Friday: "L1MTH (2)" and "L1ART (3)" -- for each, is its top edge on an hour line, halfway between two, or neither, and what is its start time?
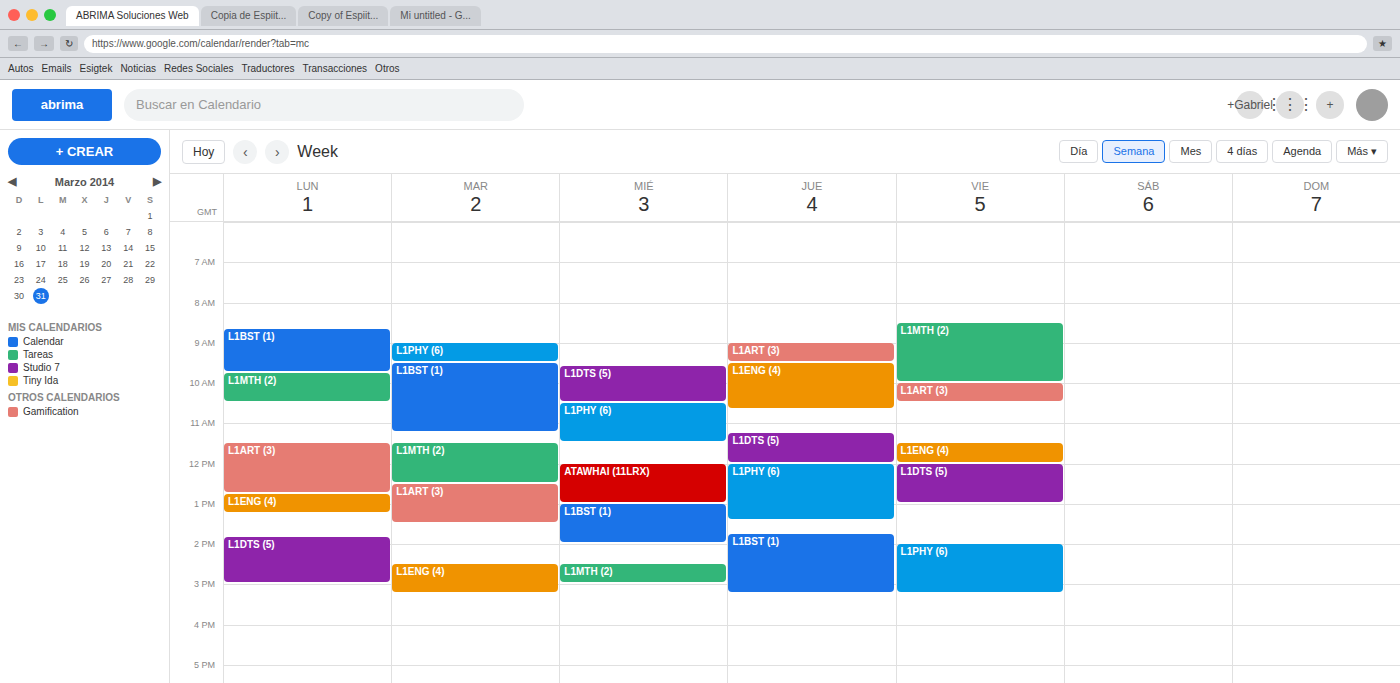
"L1MTH (2)": 8:30 AM, halfway between the 8 AM and 9 AM lines. "L1ART (3)": 10:00 AM, exactly on the 10 AM line.